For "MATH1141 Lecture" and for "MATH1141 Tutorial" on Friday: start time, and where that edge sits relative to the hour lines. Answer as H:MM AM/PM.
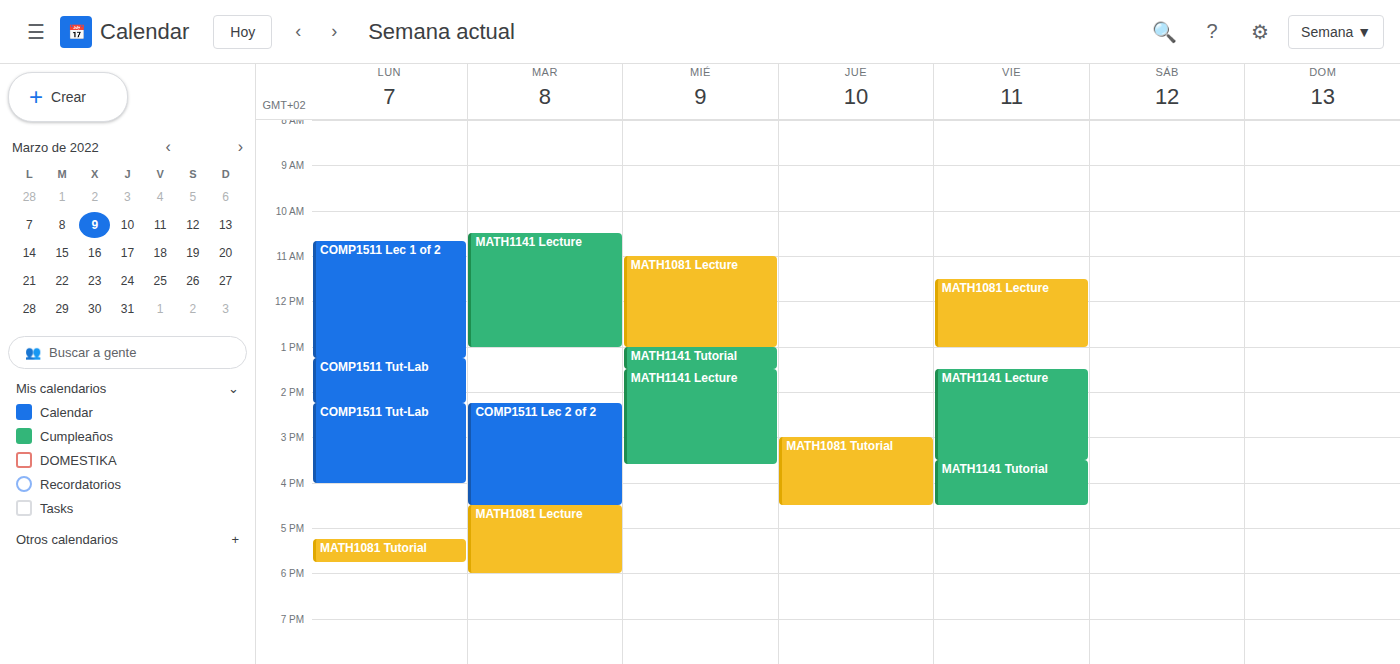
"MATH1141 Lecture": 1:30 PM, halfway between the 1 PM and 2 PM lines. "MATH1141 Tutorial": 3:30 PM, halfway between the 3 PM and 4 PM lines.